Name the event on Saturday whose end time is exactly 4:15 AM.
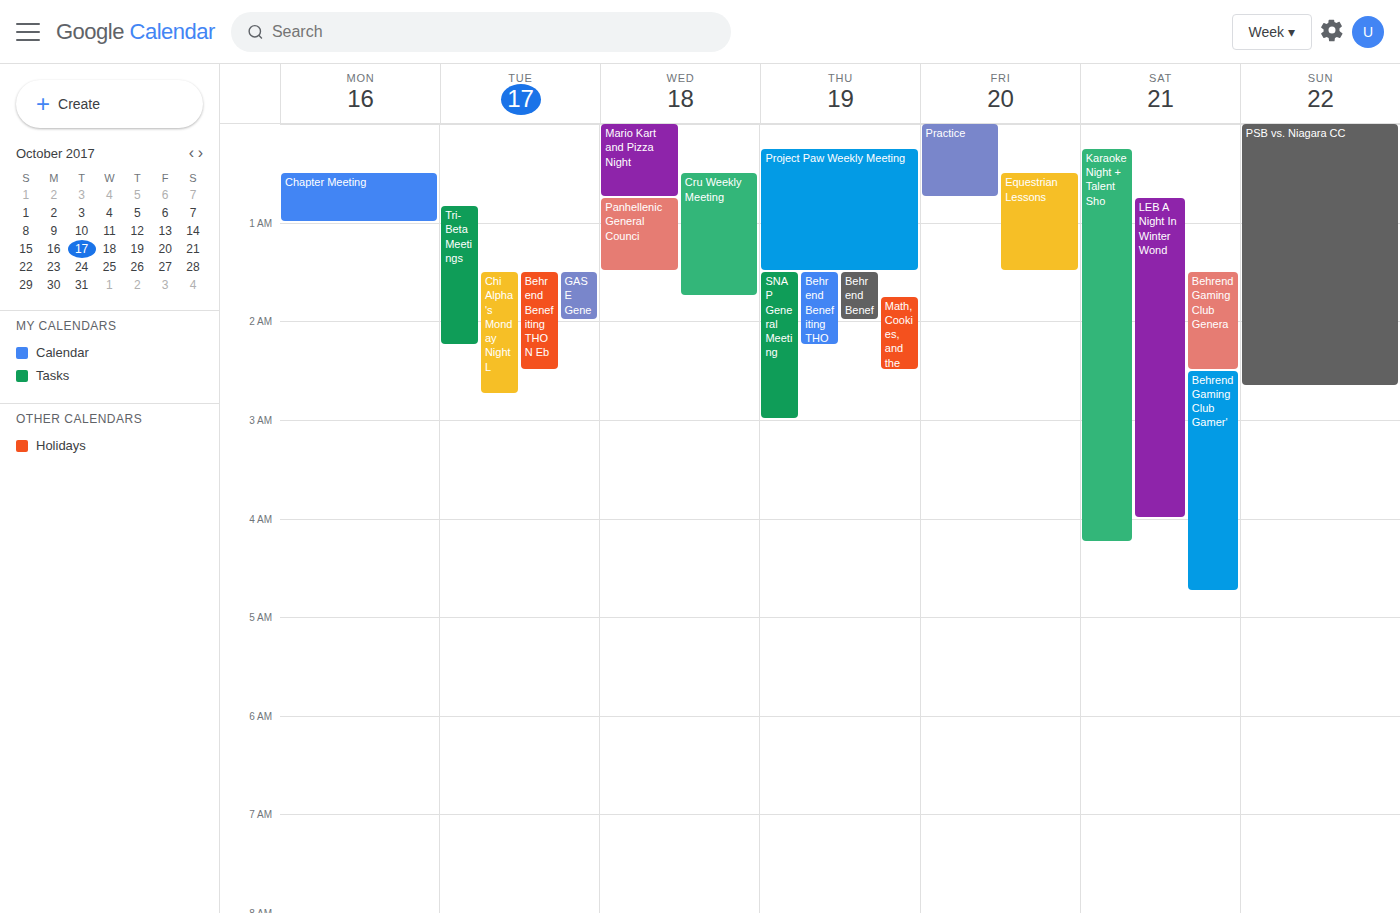
"Karaoke Night + Talent Sho"